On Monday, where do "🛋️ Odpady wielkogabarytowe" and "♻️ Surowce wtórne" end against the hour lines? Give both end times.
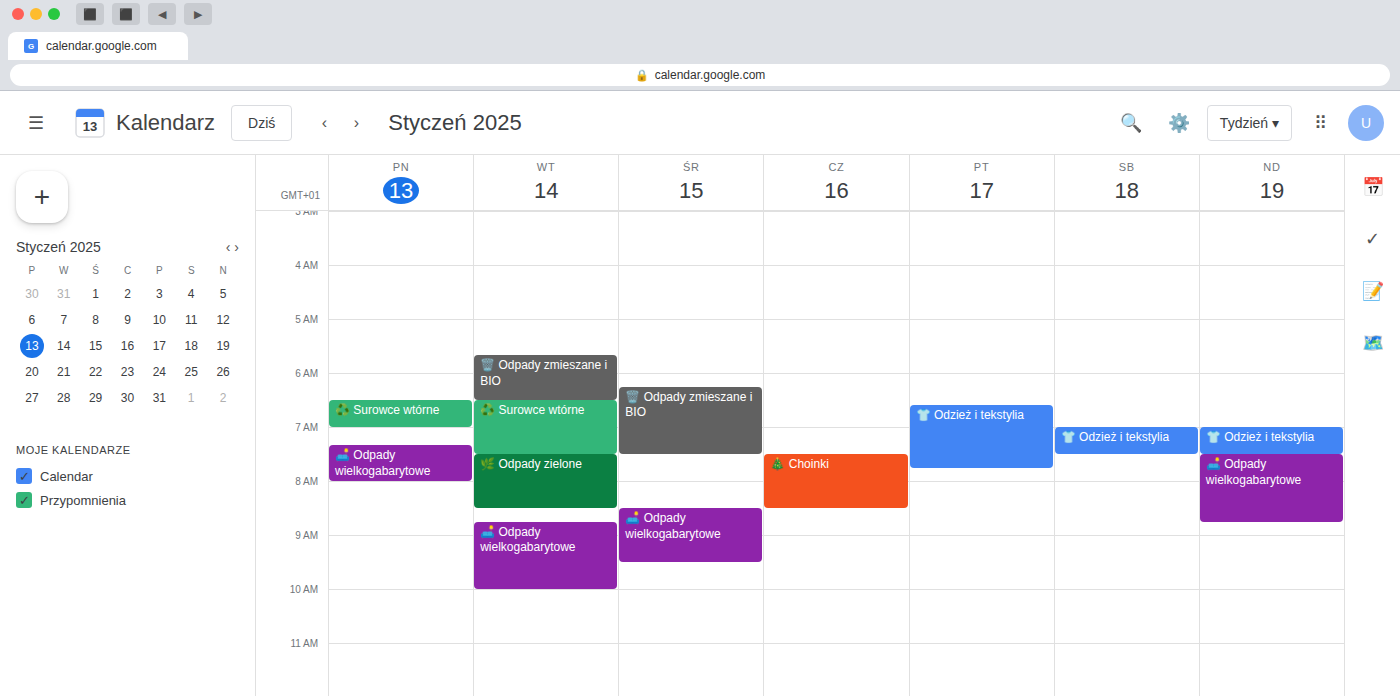
"🛋️ Odpady wielkogabarytowe": 08:00, exactly on the 08:00 line. "♻️ Surowce wtórne": 07:00, exactly on the 07:00 line.